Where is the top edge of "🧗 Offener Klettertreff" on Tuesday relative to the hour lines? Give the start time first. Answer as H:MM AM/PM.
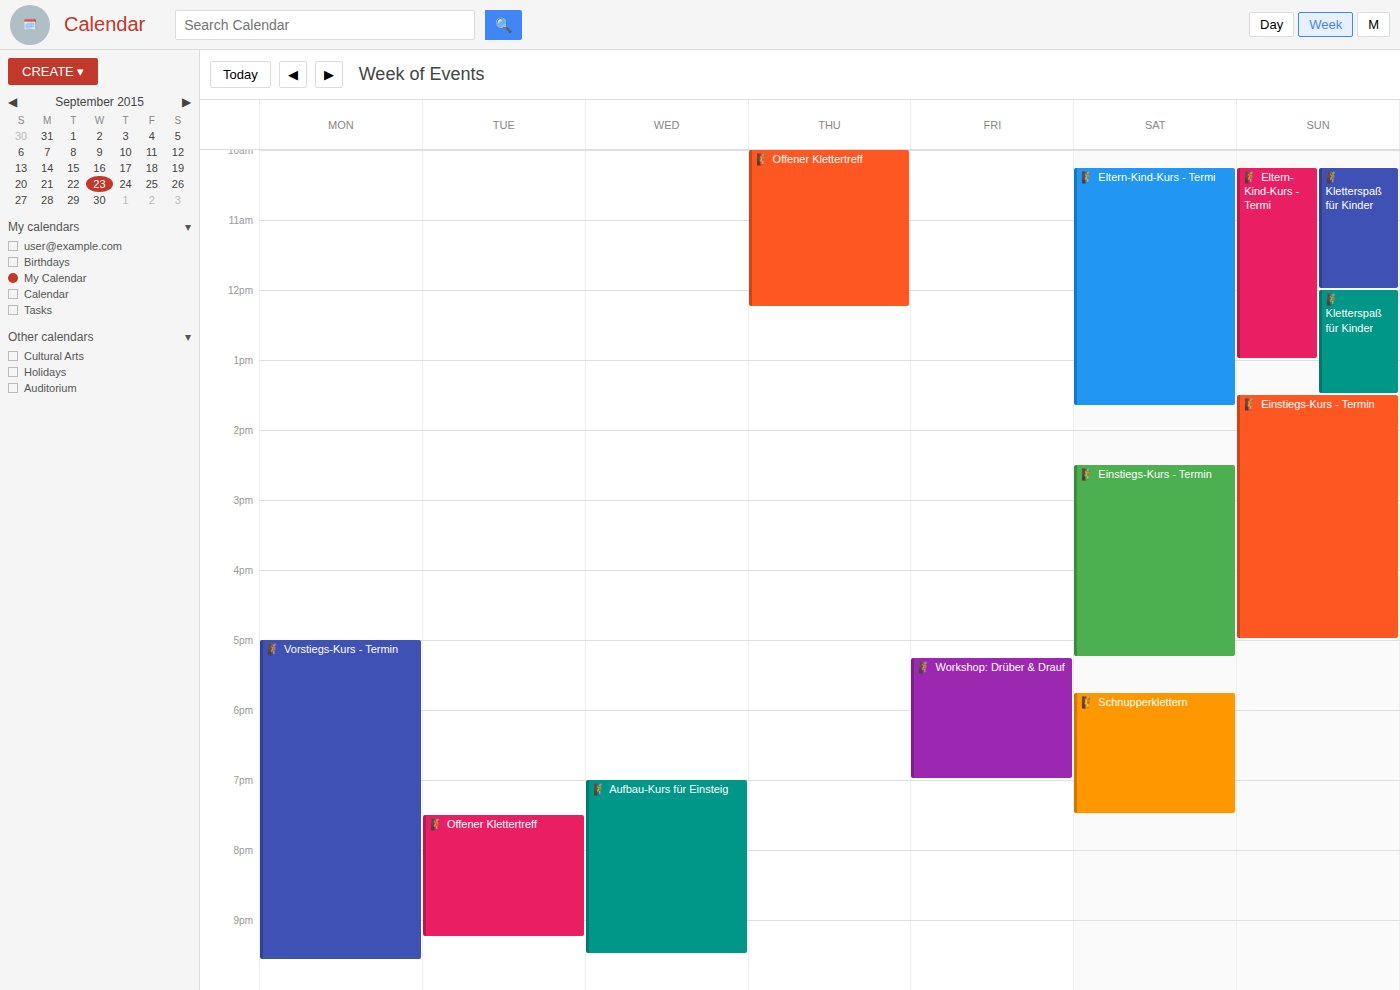
7:30 PM -- halfway between the 7 PM and 8 PM lines.